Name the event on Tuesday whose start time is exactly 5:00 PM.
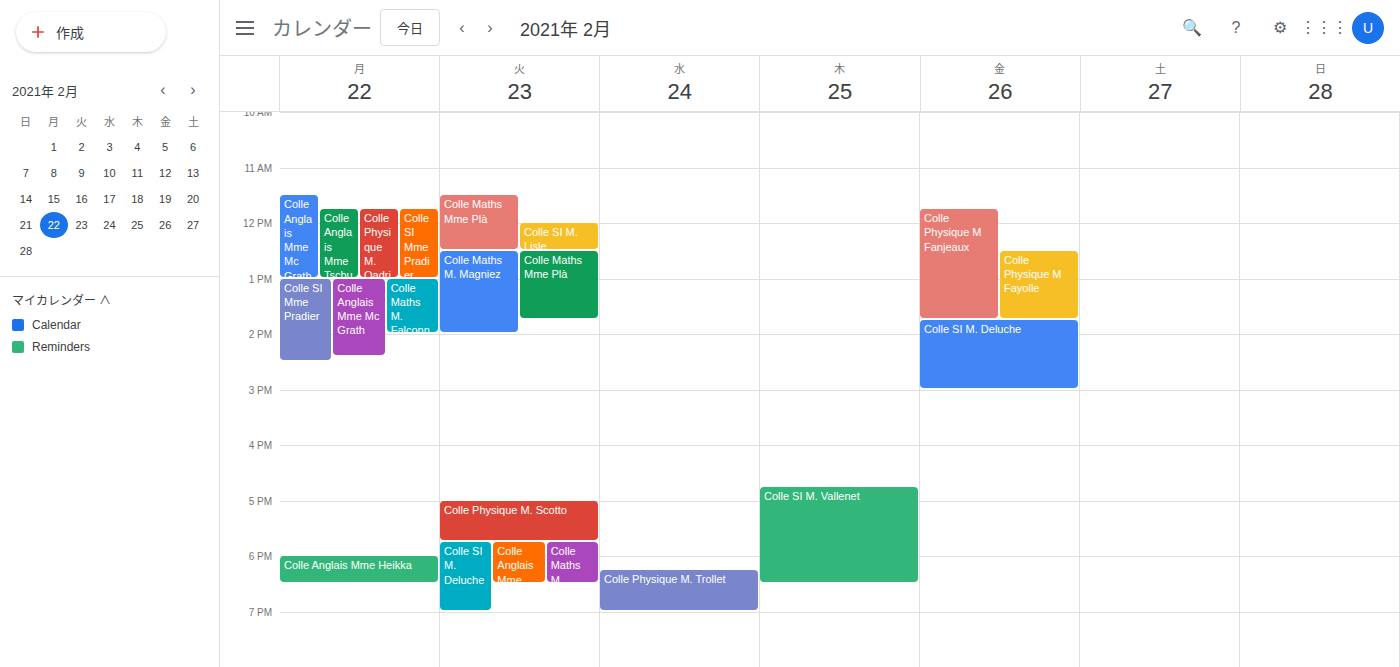
"Colle Physique M. Scotto"